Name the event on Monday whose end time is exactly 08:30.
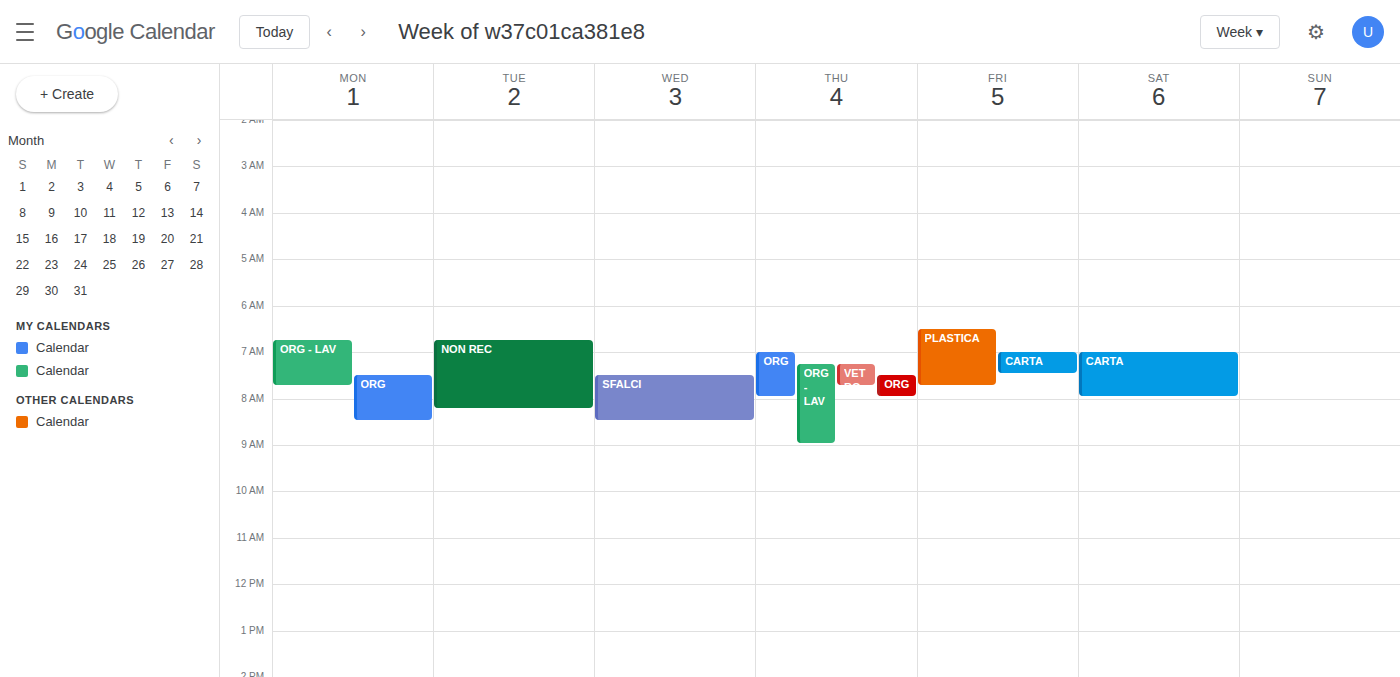
"ORG"